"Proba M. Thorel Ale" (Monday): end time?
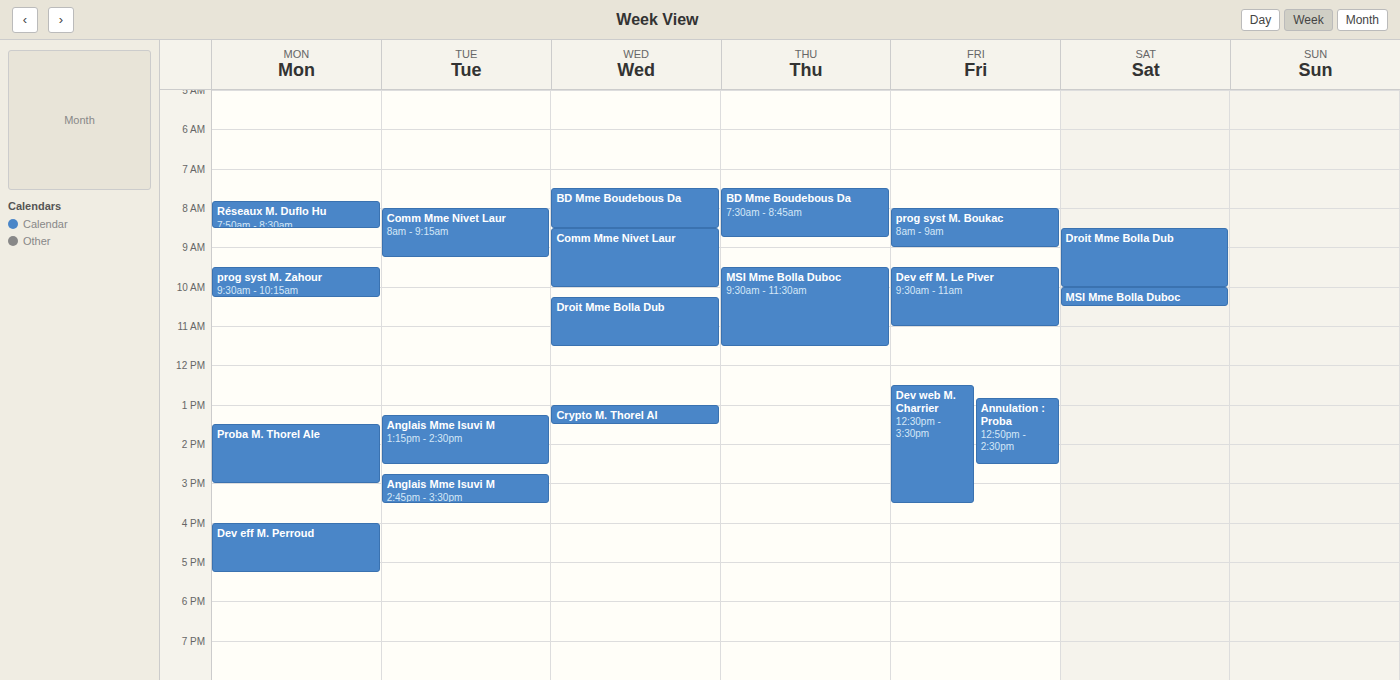
3:00 PM